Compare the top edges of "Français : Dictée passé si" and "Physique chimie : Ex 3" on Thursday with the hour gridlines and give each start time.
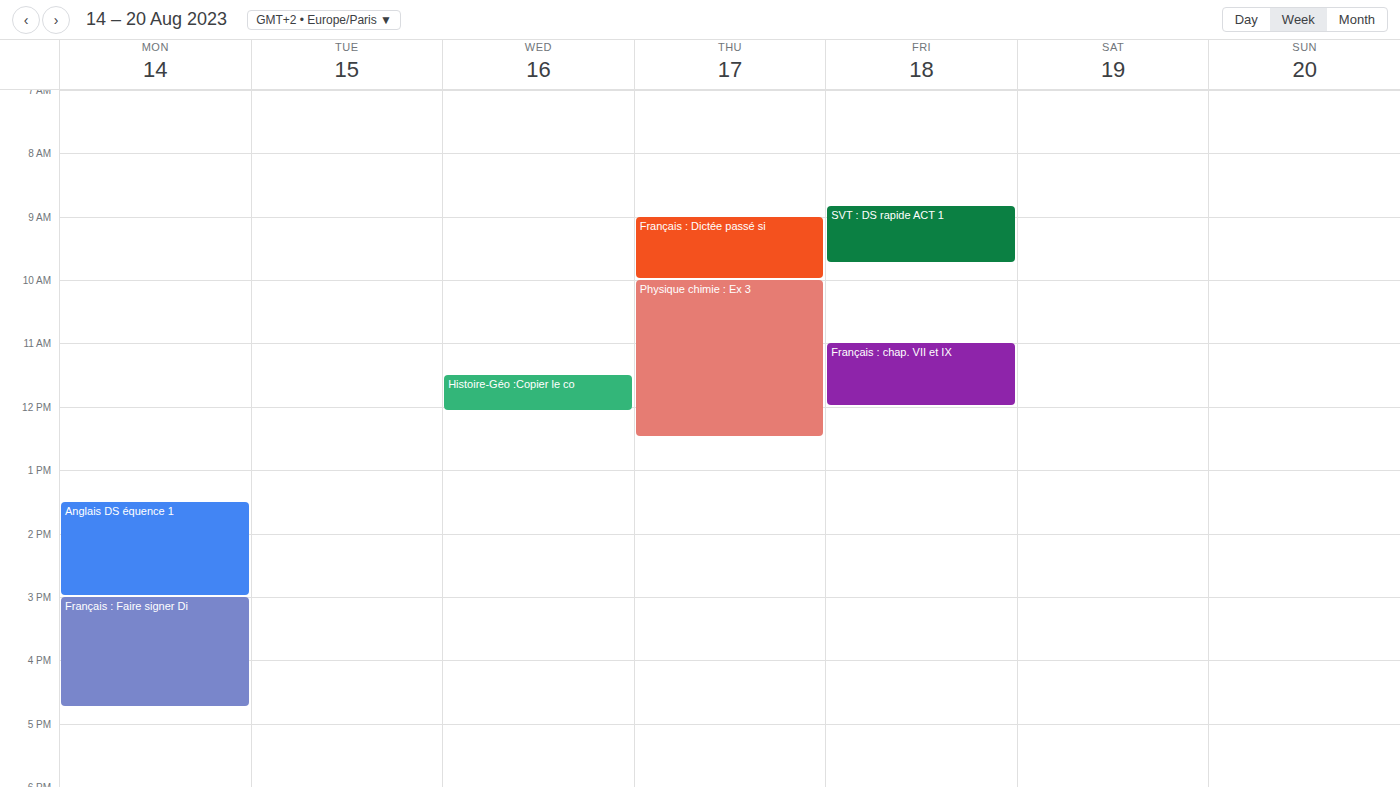
"Français : Dictée passé si": 9:00 AM, exactly on the 9 AM line. "Physique chimie : Ex 3": 10:00 AM, exactly on the 10 AM line.